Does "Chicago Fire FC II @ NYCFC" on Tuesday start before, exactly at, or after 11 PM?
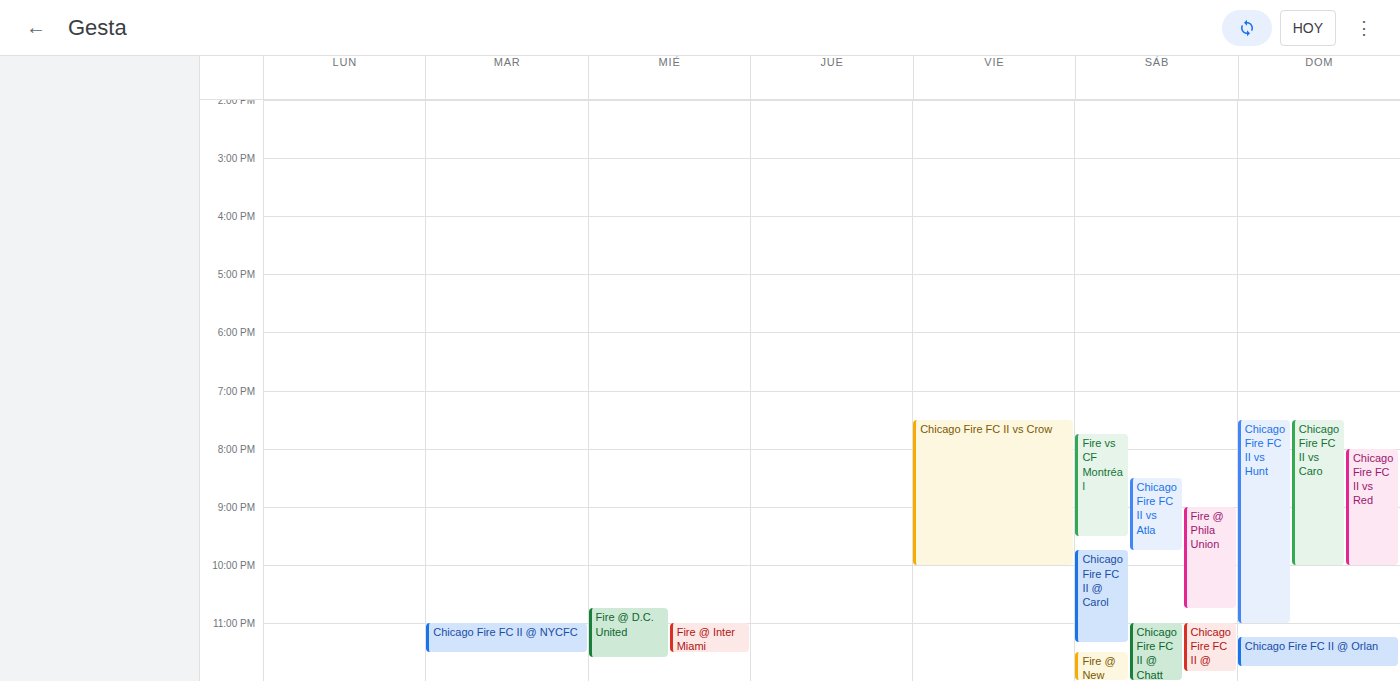
11:00 PM -- exactly at 11 PM, on the 11 PM line.